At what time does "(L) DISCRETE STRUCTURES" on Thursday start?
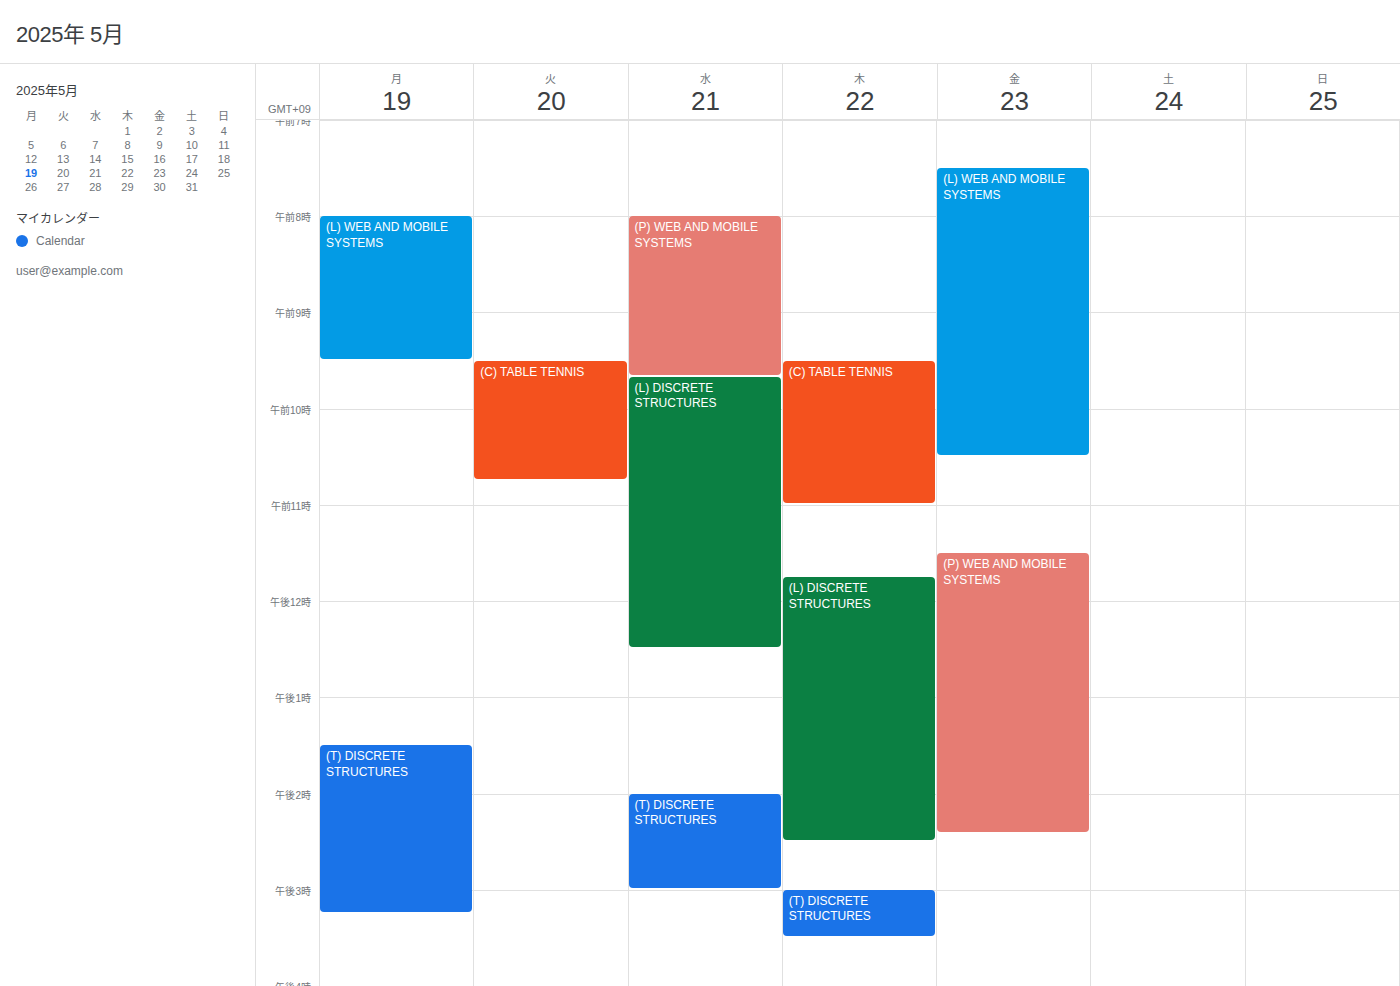
11:45 AM